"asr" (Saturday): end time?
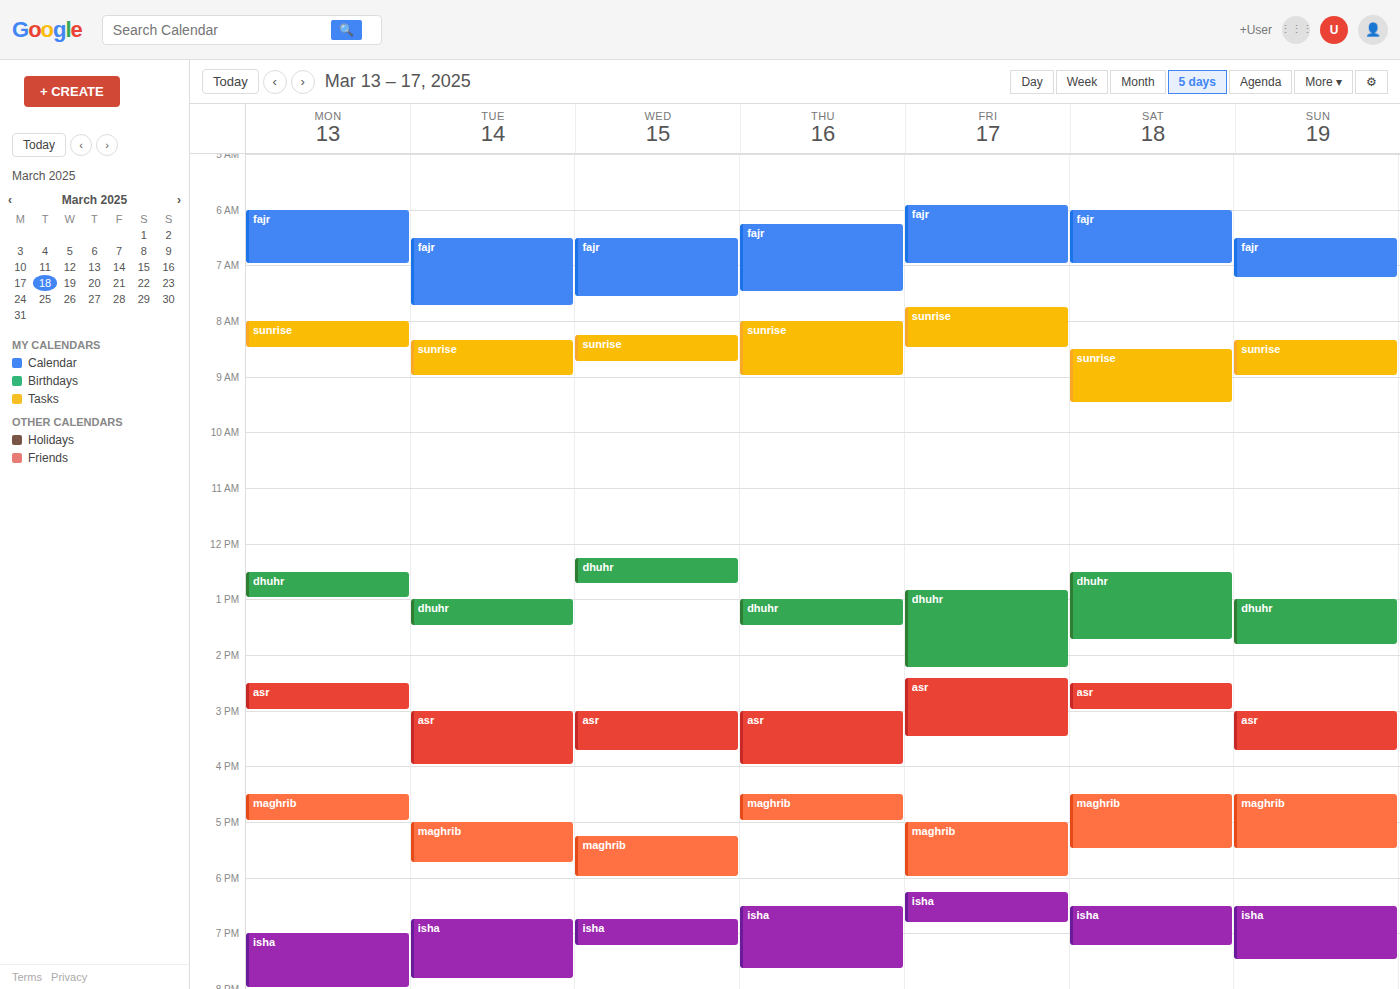
3:00 PM